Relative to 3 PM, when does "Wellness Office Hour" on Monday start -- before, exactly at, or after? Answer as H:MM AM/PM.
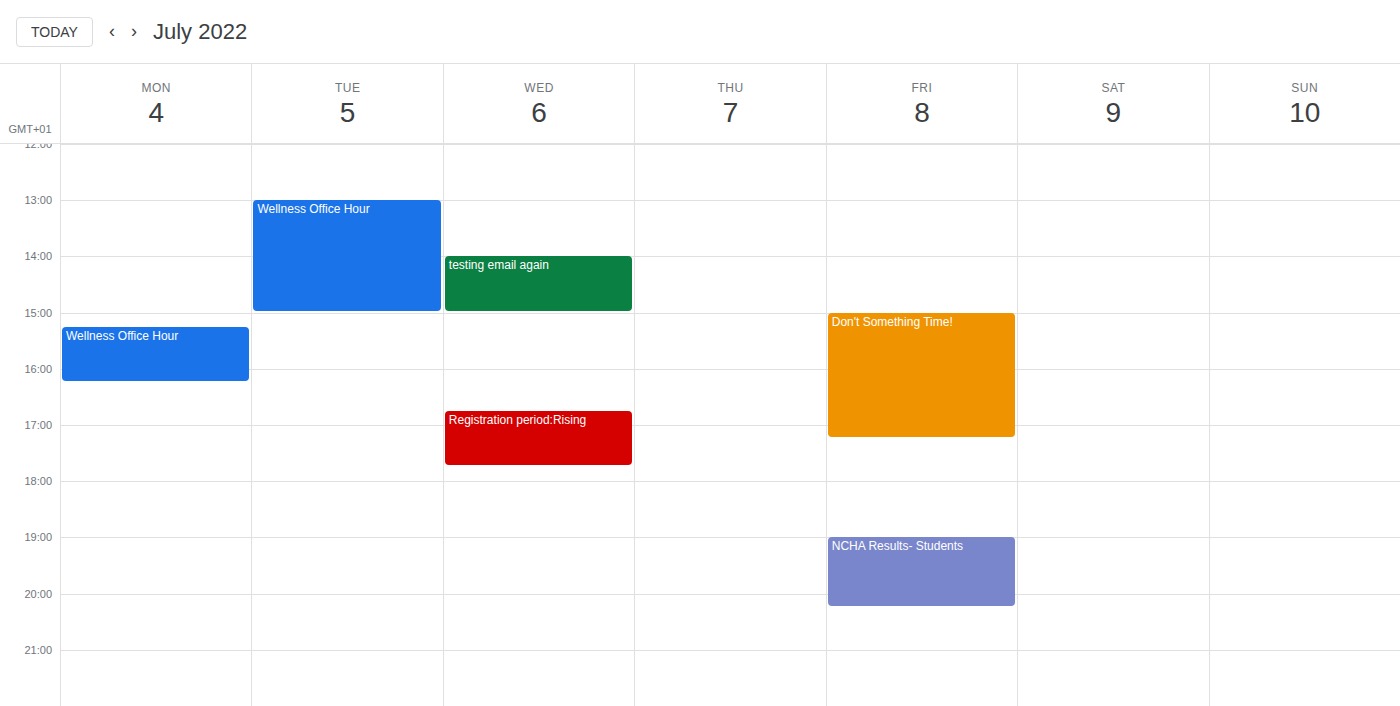
3:15 PM -- after 3 PM, 15 minutes below the 3 PM line.